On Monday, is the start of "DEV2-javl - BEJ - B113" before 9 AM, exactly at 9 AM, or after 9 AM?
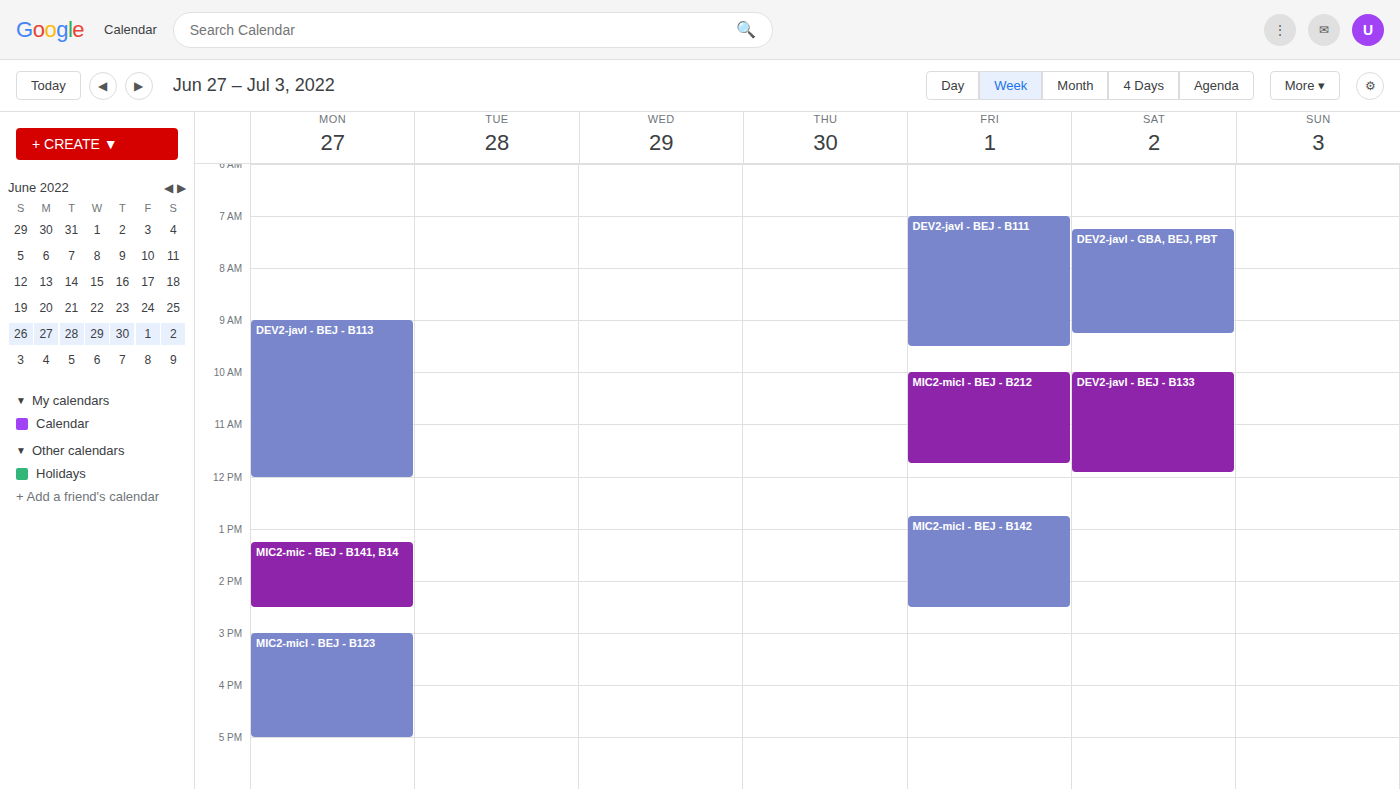
9:00 AM -- exactly at 9 AM, on the 9 AM line.